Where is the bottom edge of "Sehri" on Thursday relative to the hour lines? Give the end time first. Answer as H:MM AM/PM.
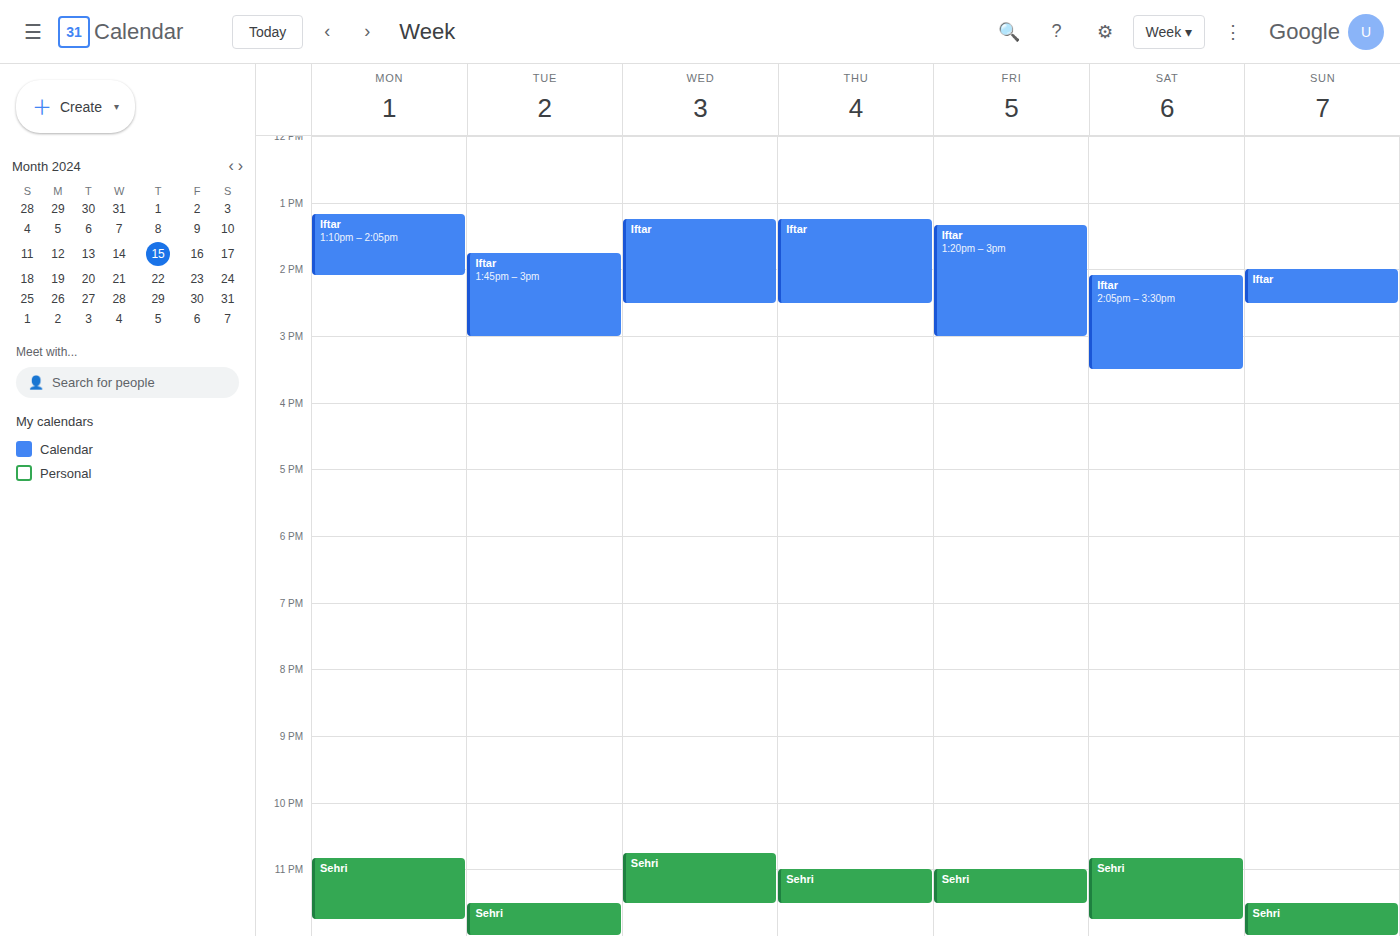
11:30 PM -- halfway between the 11 PM and 12 AM lines.